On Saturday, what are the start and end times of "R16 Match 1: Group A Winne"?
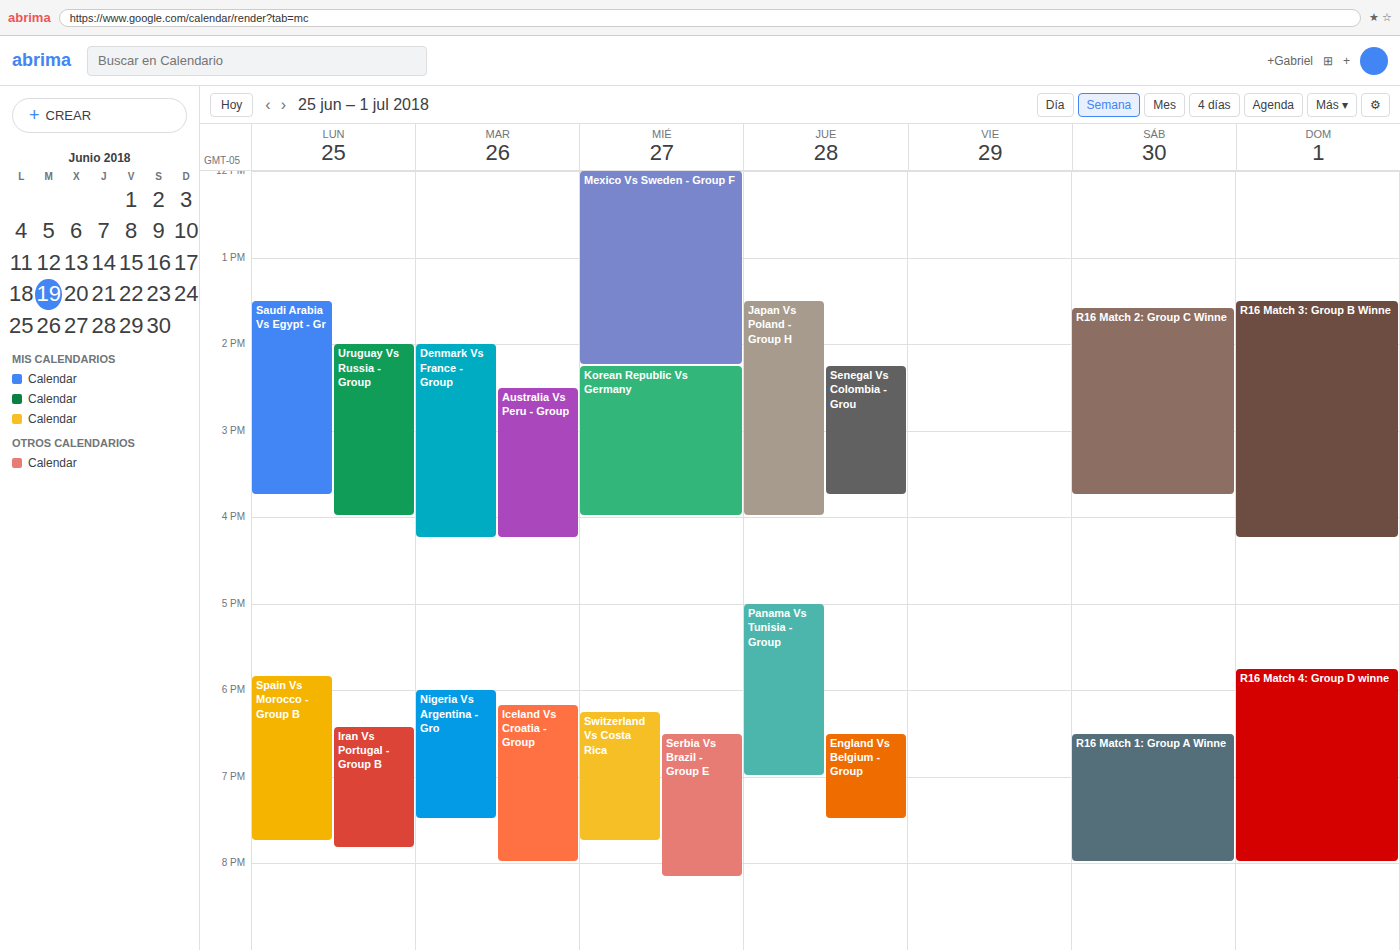
18:30 to 20:00